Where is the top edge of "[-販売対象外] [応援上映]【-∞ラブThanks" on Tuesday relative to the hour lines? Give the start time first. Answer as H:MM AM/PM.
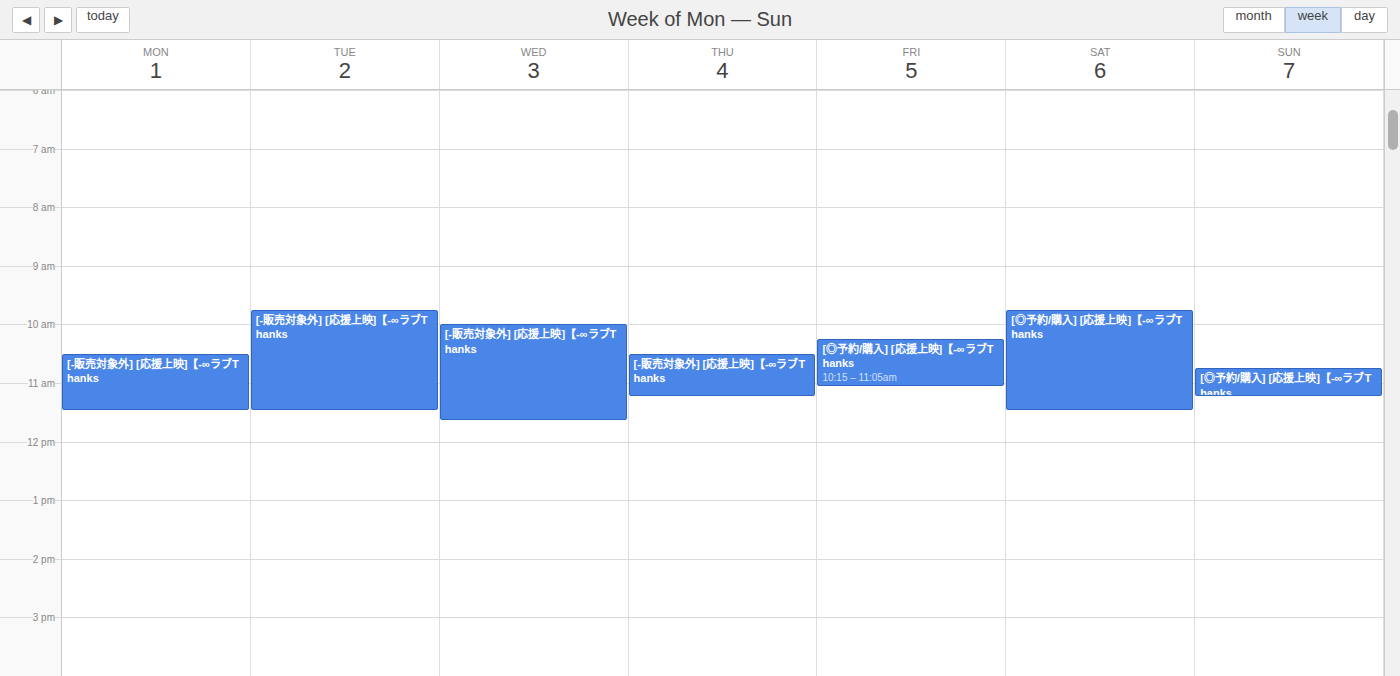
9:45 AM -- neither: three quarters of the way from the 9 AM line to the 10 AM line.